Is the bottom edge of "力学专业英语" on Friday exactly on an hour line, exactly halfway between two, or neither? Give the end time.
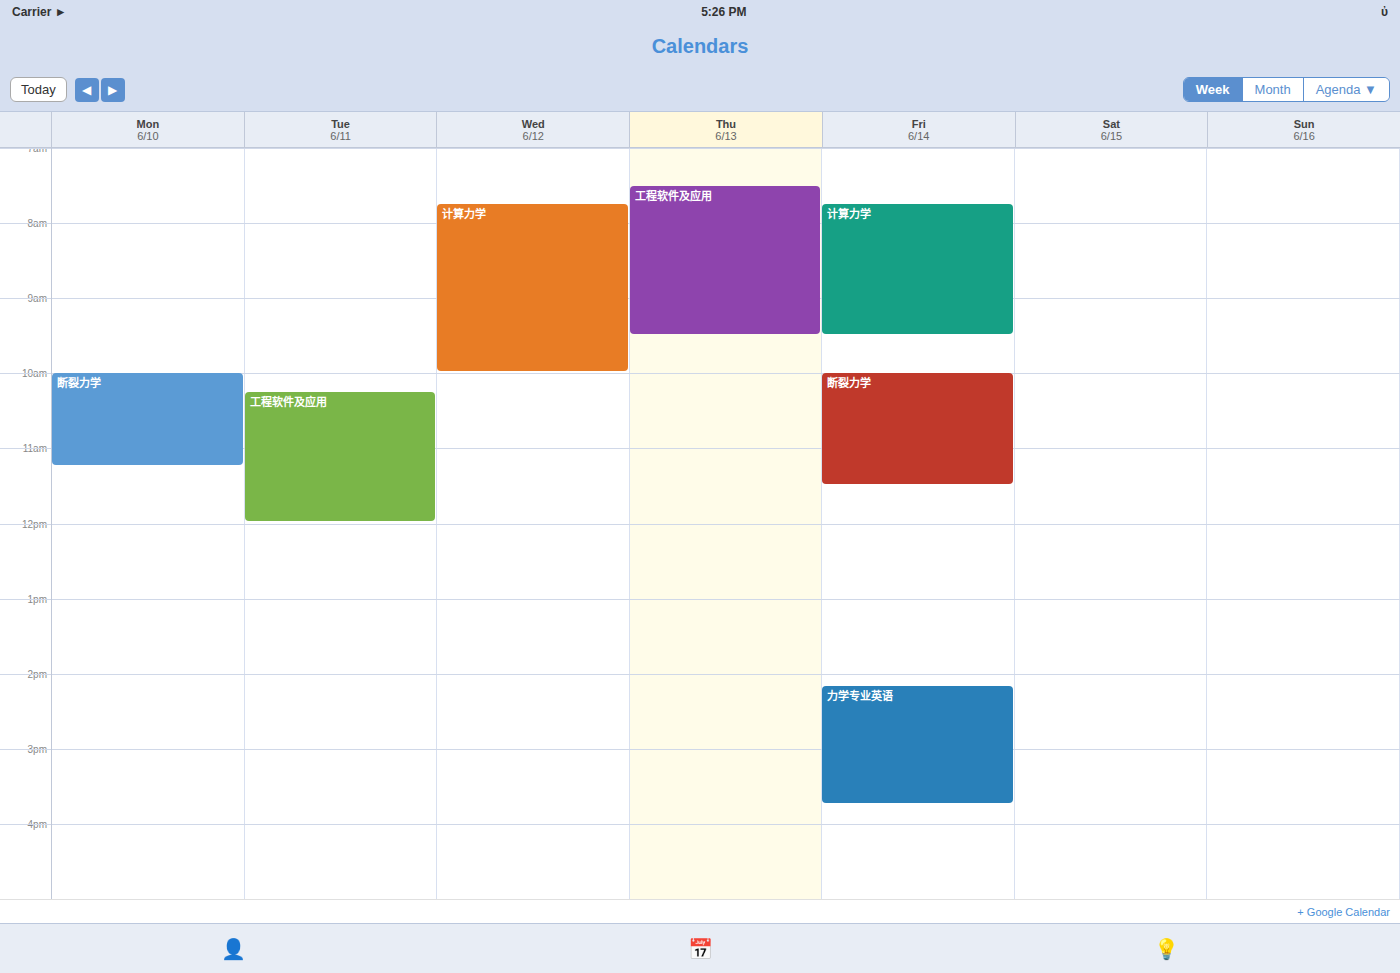
3:45 PM -- neither: three quarters of the way from the 3 PM line to the 4 PM line.